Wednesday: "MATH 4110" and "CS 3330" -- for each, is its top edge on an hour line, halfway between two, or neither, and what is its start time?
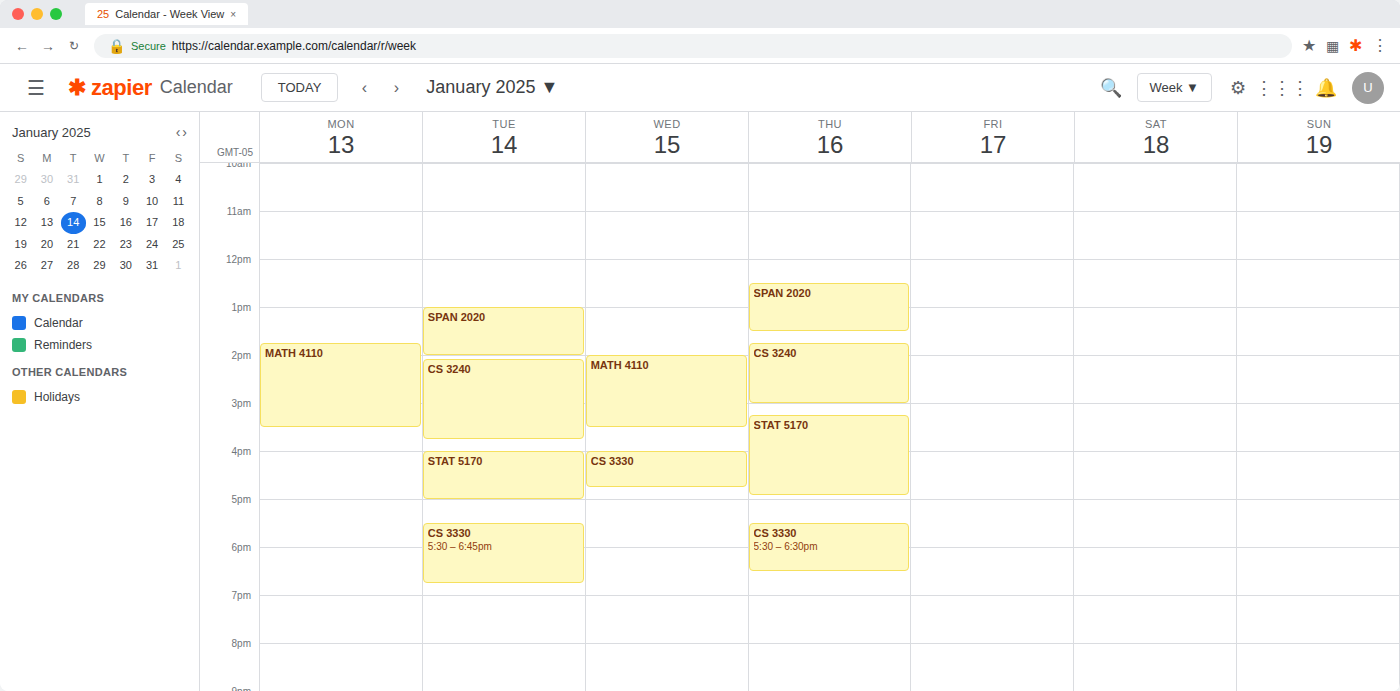
"MATH 4110": 2:00 PM, exactly on the 2 PM line. "CS 3330": 4:00 PM, exactly on the 4 PM line.